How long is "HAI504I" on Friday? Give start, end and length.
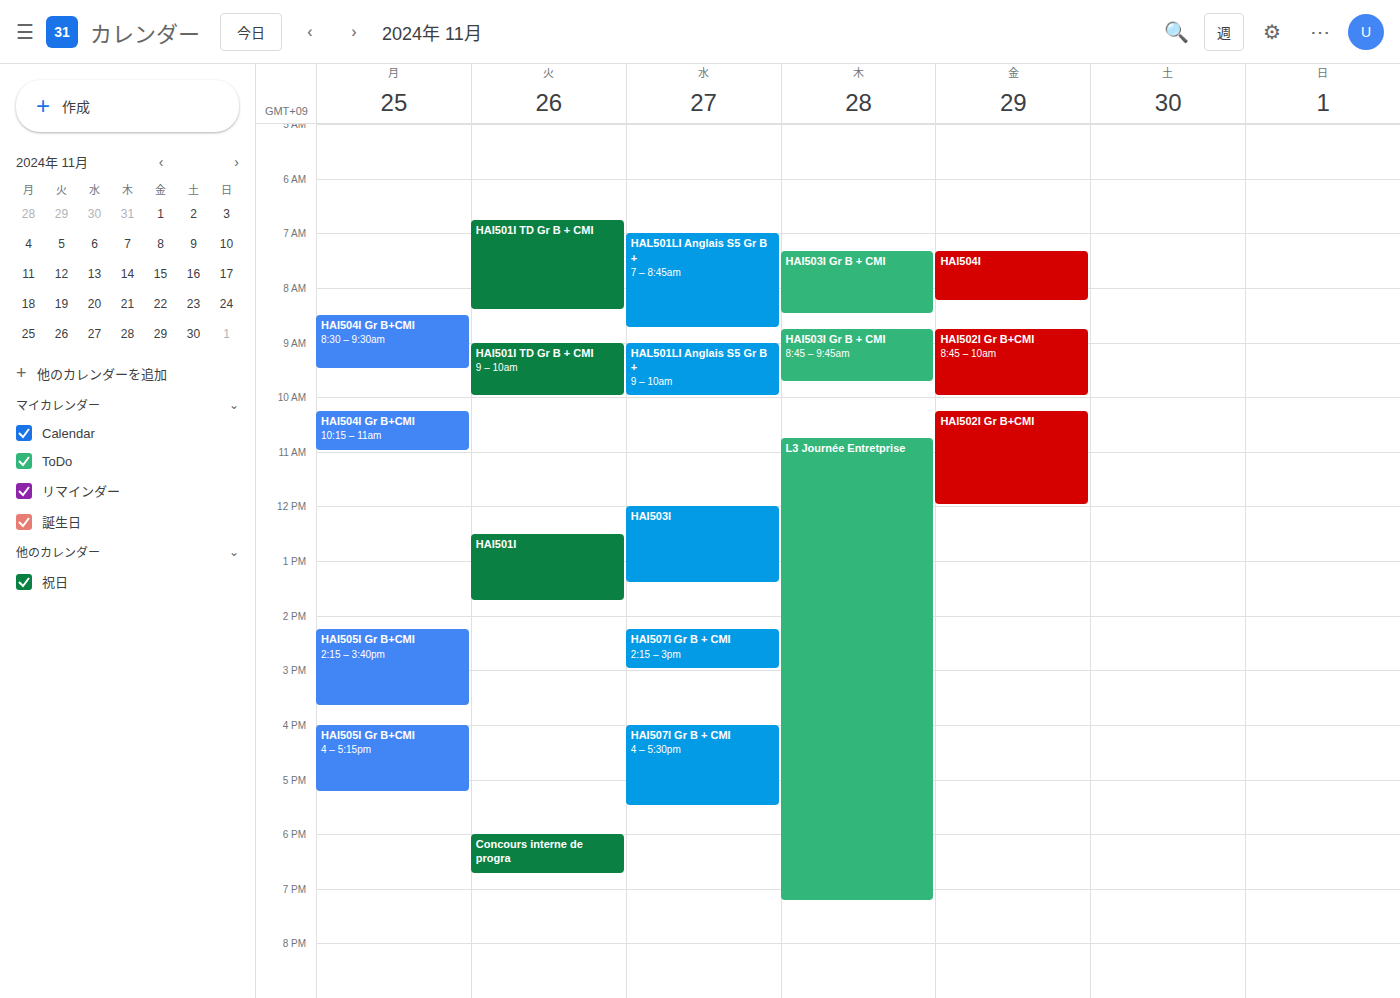
07:20 to 08:15, 55 minutes